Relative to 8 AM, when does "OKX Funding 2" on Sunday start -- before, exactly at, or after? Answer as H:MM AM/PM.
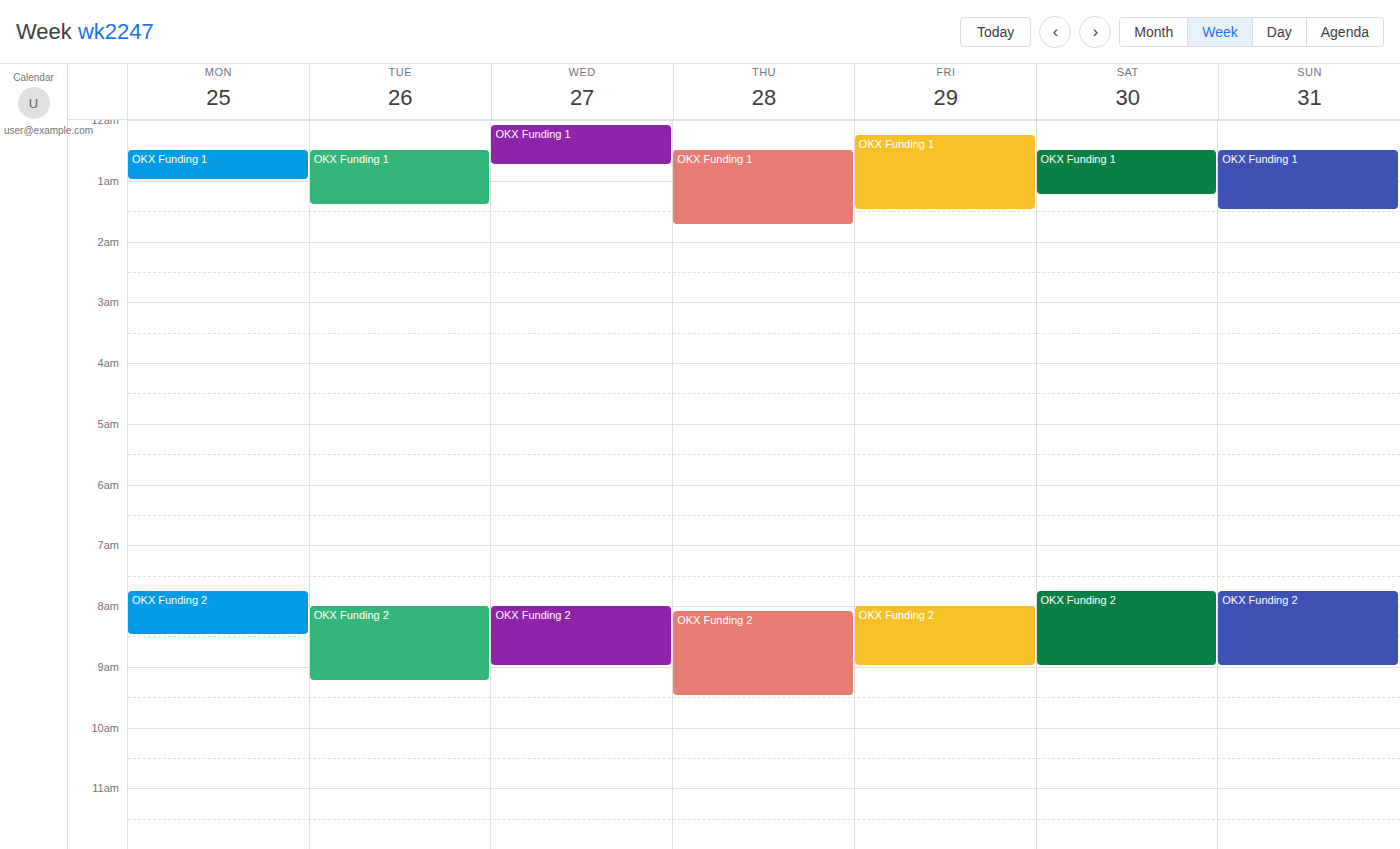
7:45 AM -- before 8 AM, 15 minutes above the 8 AM line.